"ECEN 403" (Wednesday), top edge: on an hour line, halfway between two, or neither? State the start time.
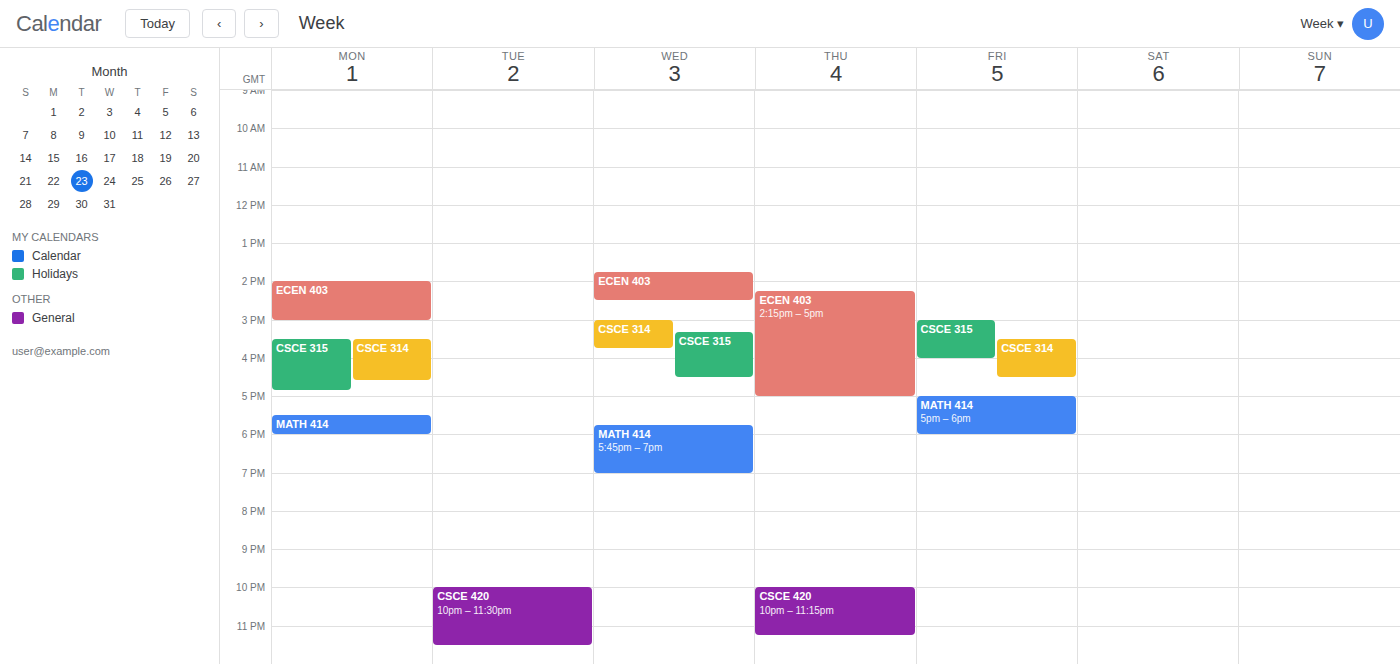
1:45 PM -- neither: three quarters of the way from the 1 PM line to the 2 PM line.